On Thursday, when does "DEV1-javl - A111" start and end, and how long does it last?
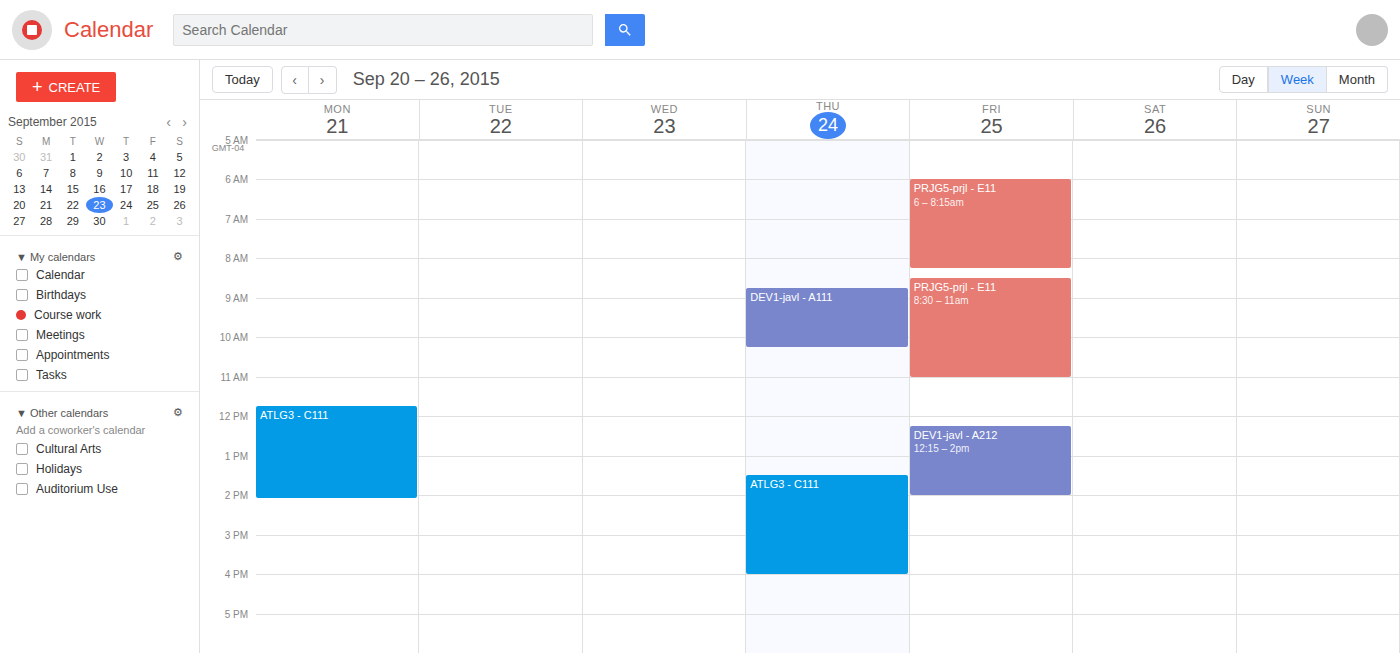
8:45 AM to 10:15 AM, 1 hour 30 minutes